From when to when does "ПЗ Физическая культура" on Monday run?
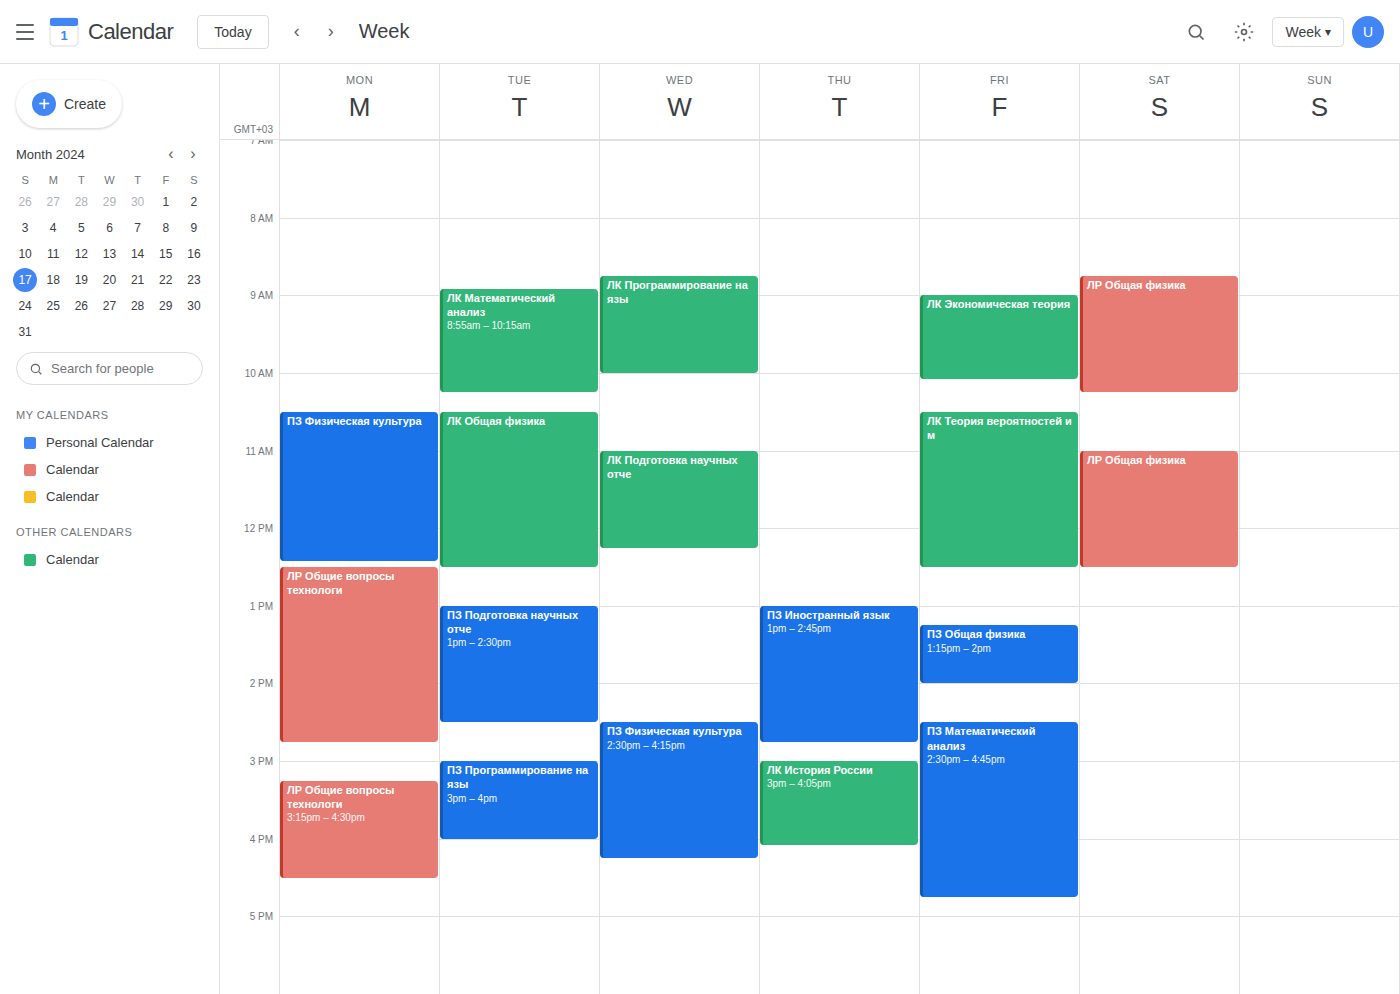
10:30 AM to 12:25 PM